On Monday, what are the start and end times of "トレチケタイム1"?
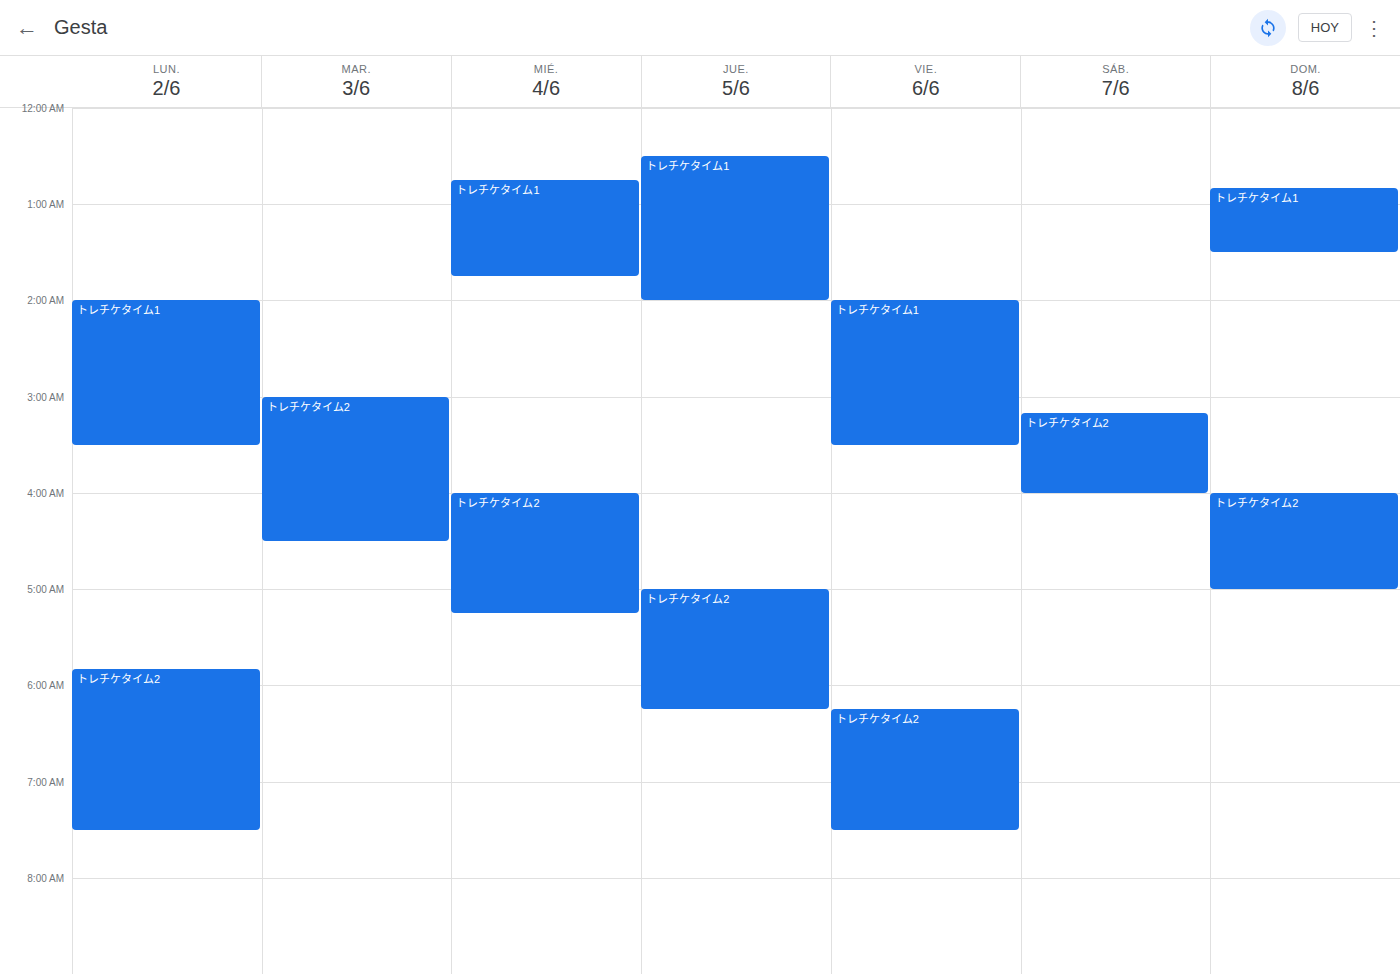
2:00 AM to 3:30 AM